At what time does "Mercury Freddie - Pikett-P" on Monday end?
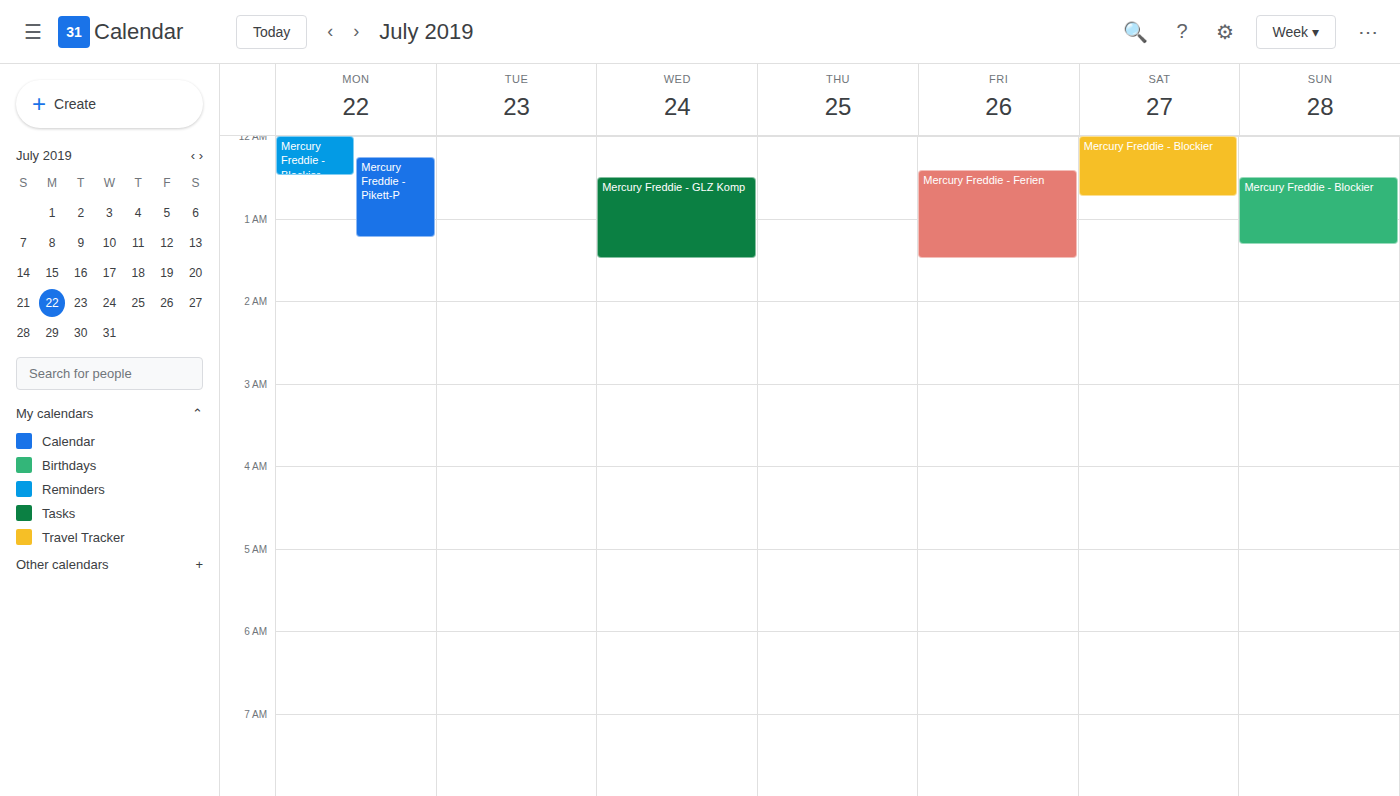
01:15